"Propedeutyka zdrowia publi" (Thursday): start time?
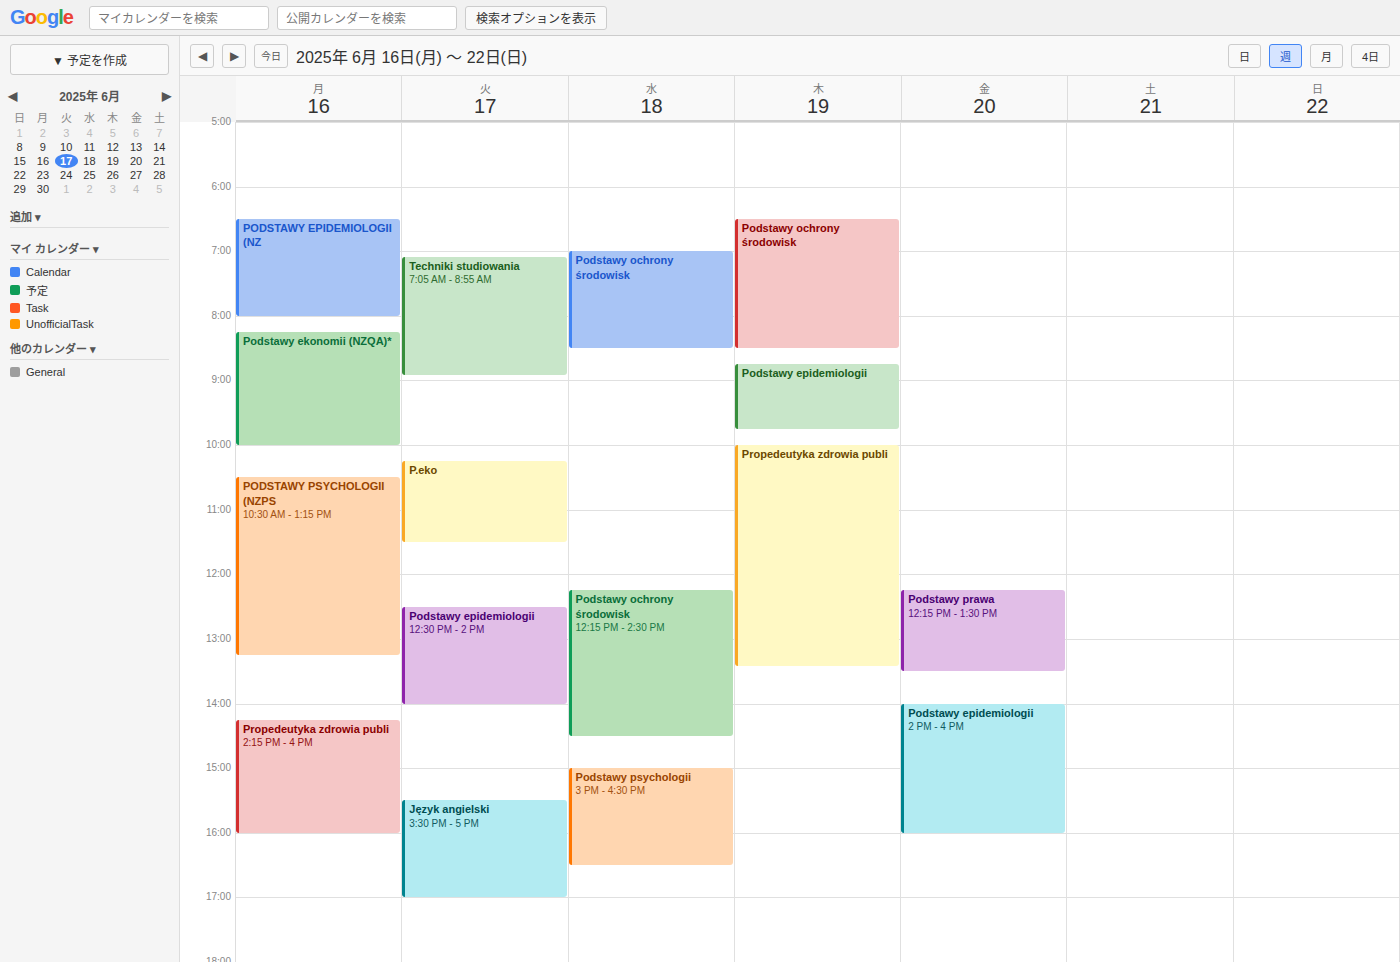
10:00 AM